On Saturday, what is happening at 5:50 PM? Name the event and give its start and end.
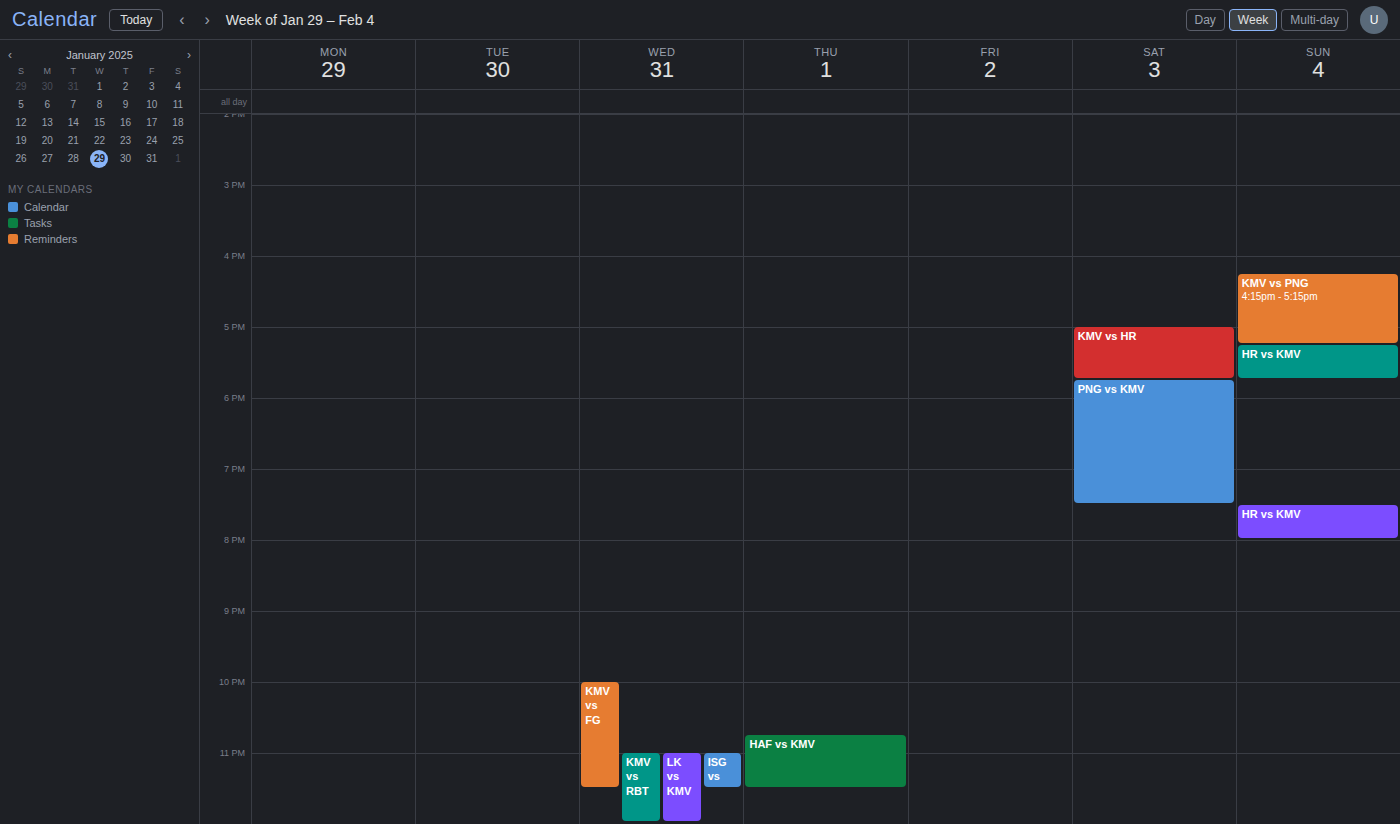
"PNG vs KMV", 5:45 PM to 7:30 PM